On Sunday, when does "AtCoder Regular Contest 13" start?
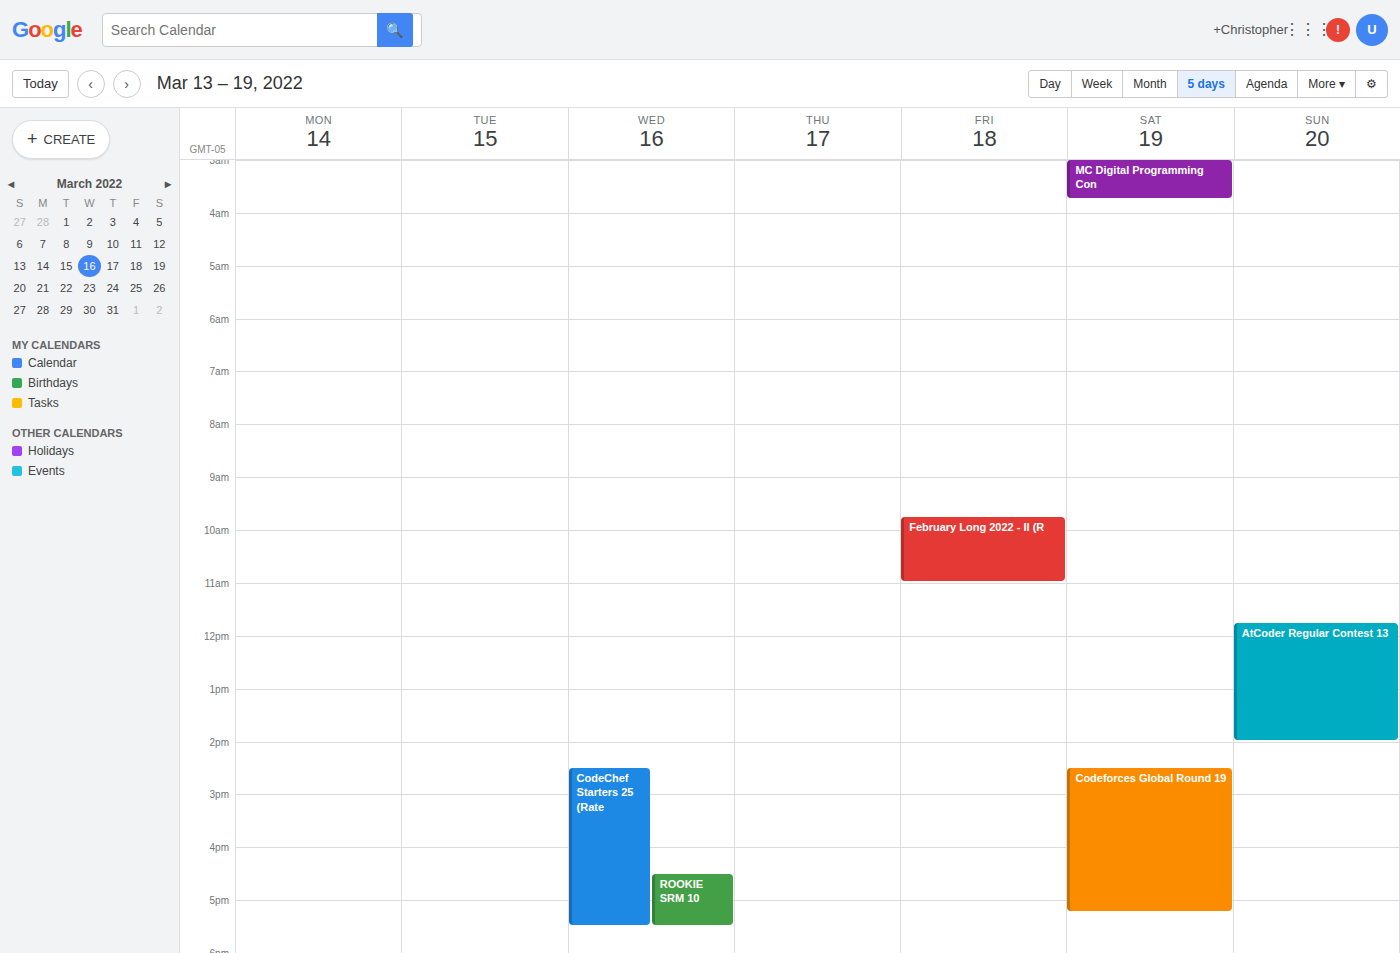
11:45 AM